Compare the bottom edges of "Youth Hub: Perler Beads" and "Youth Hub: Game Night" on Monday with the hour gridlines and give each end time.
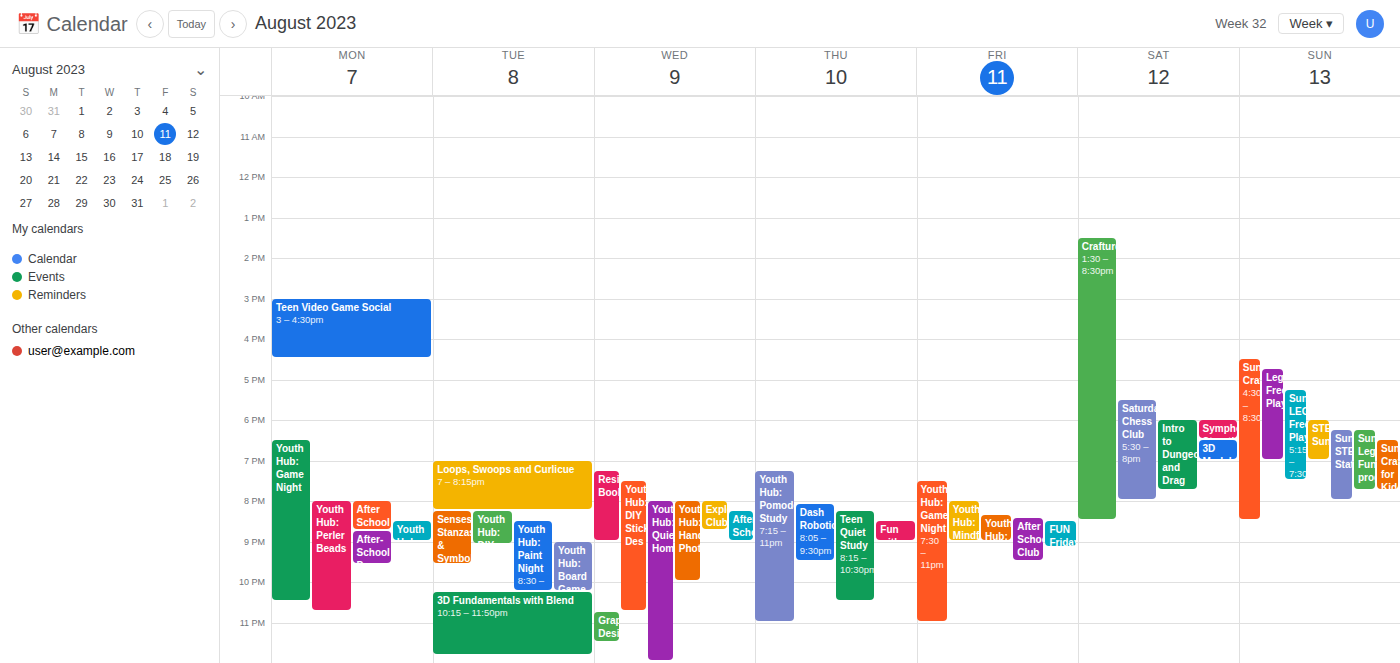
"Youth Hub: Perler Beads": 10:45 PM, neither: three quarters of the way from the 10 PM line to the 11 PM line. "Youth Hub: Game Night": 10:30 PM, halfway between the 10 PM and 11 PM lines.